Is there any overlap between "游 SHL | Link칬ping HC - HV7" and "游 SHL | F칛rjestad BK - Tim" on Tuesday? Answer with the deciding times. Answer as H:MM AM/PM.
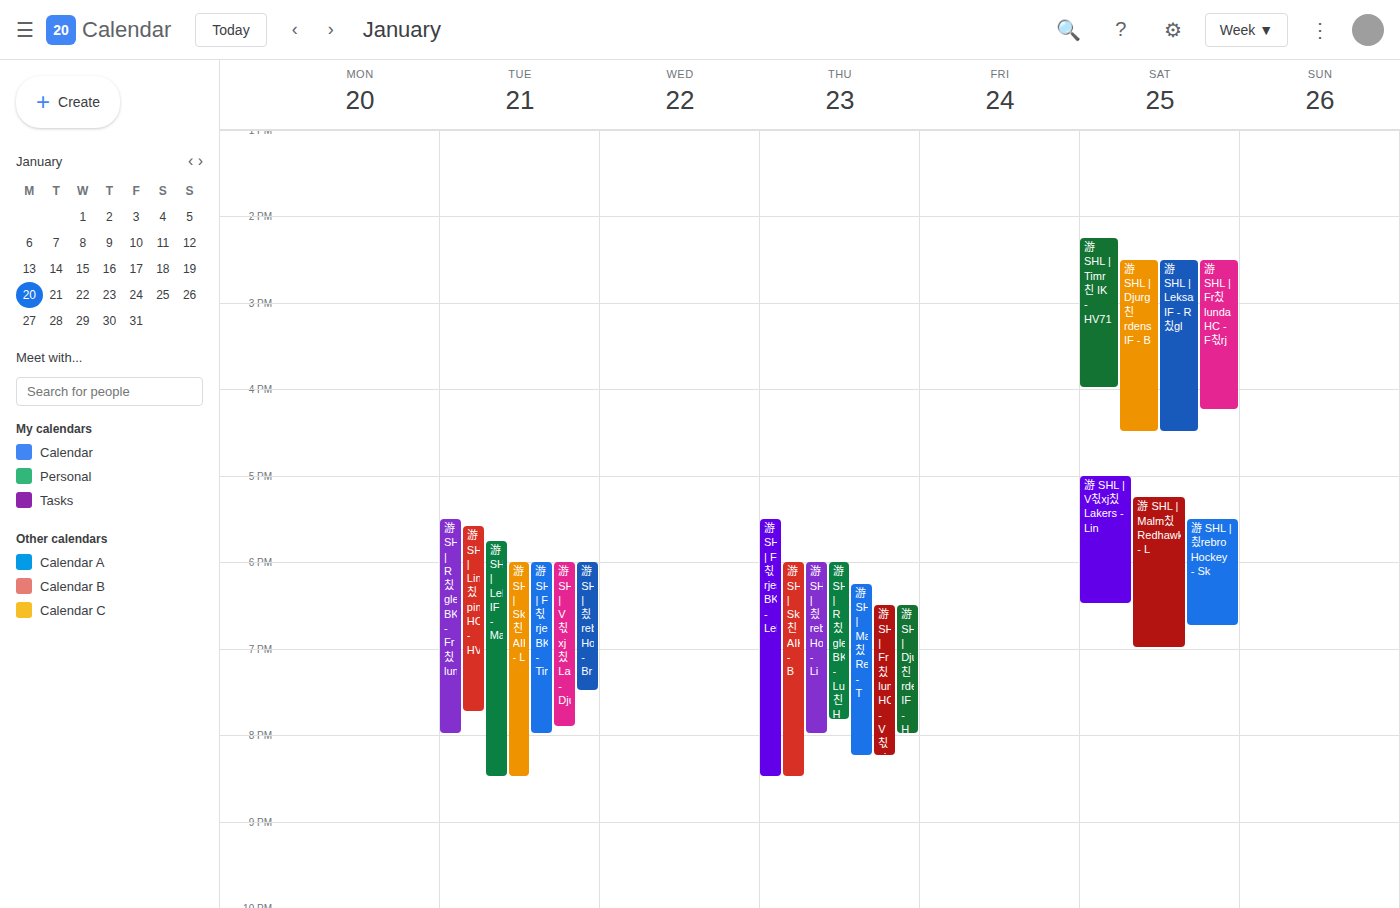
"游 SHL | F칛rjestad BK - Tim" starts at 6:00 PM, before "游 SHL | Link칬ping HC - HV7" ends at 7:45 PM -- they overlap.